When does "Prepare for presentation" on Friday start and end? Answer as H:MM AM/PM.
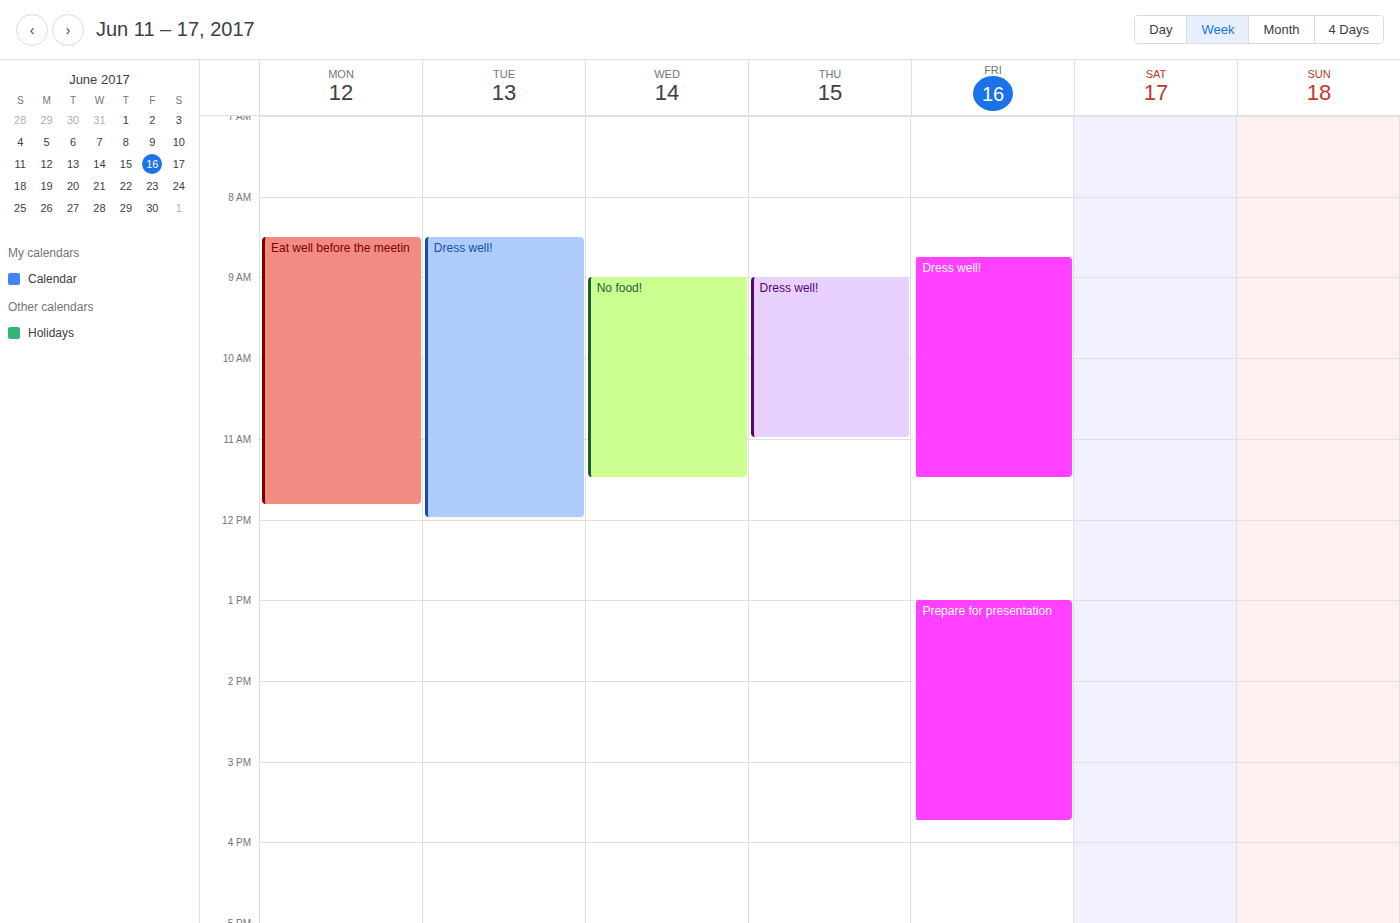
1:00 PM to 3:45 PM